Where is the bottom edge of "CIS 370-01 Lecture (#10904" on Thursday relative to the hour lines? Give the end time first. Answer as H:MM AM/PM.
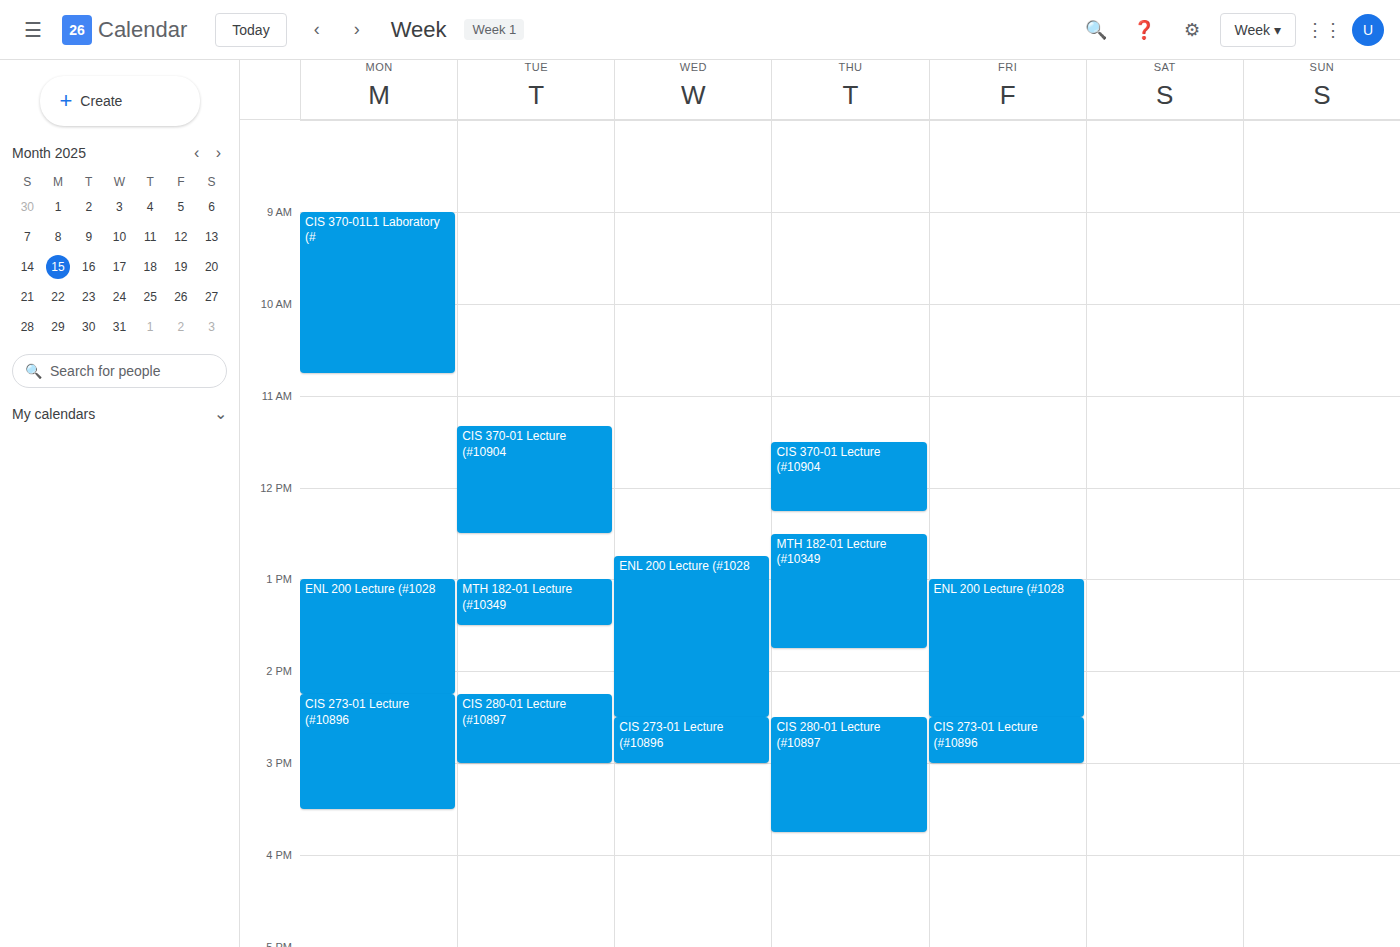
12:15 PM -- neither: a quarter of the way from the 12 PM line to the 1 PM line.